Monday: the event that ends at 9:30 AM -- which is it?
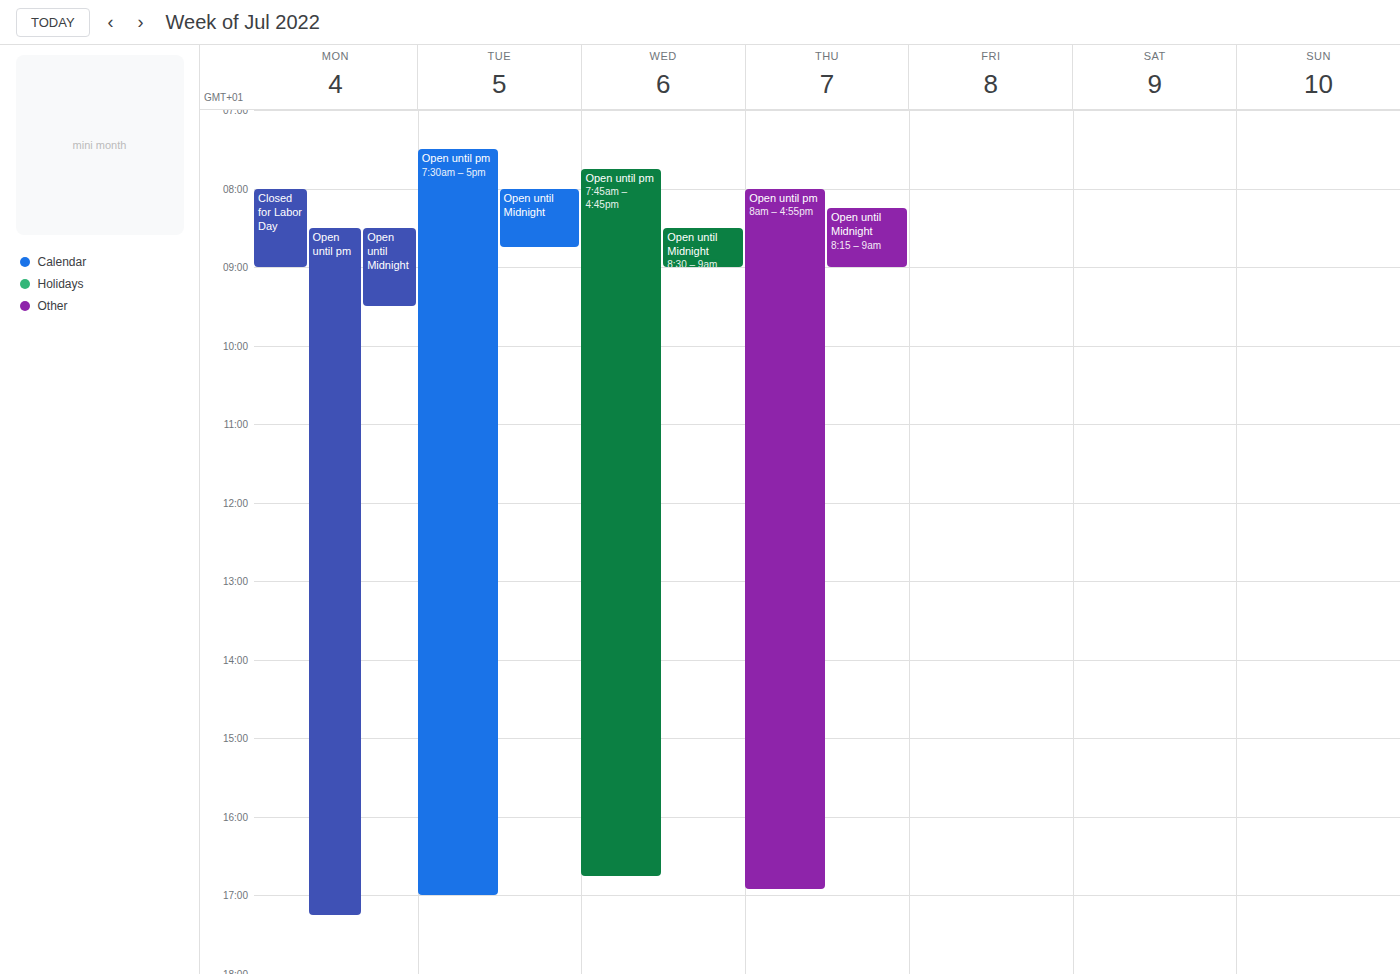
"Open until Midnight"